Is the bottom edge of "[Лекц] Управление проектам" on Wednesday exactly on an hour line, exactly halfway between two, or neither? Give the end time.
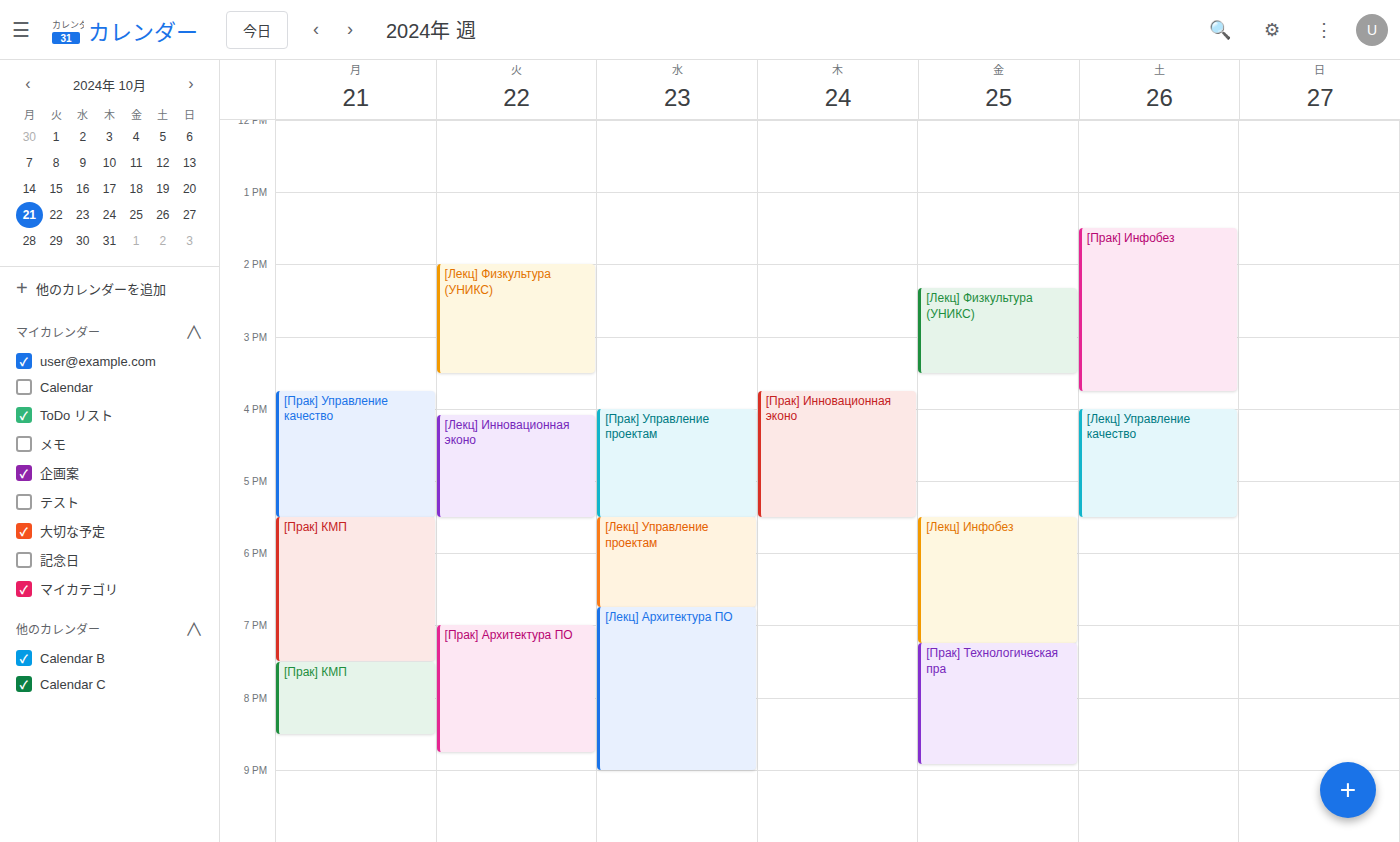
6:45 PM -- neither: three quarters of the way from the 6 PM line to the 7 PM line.